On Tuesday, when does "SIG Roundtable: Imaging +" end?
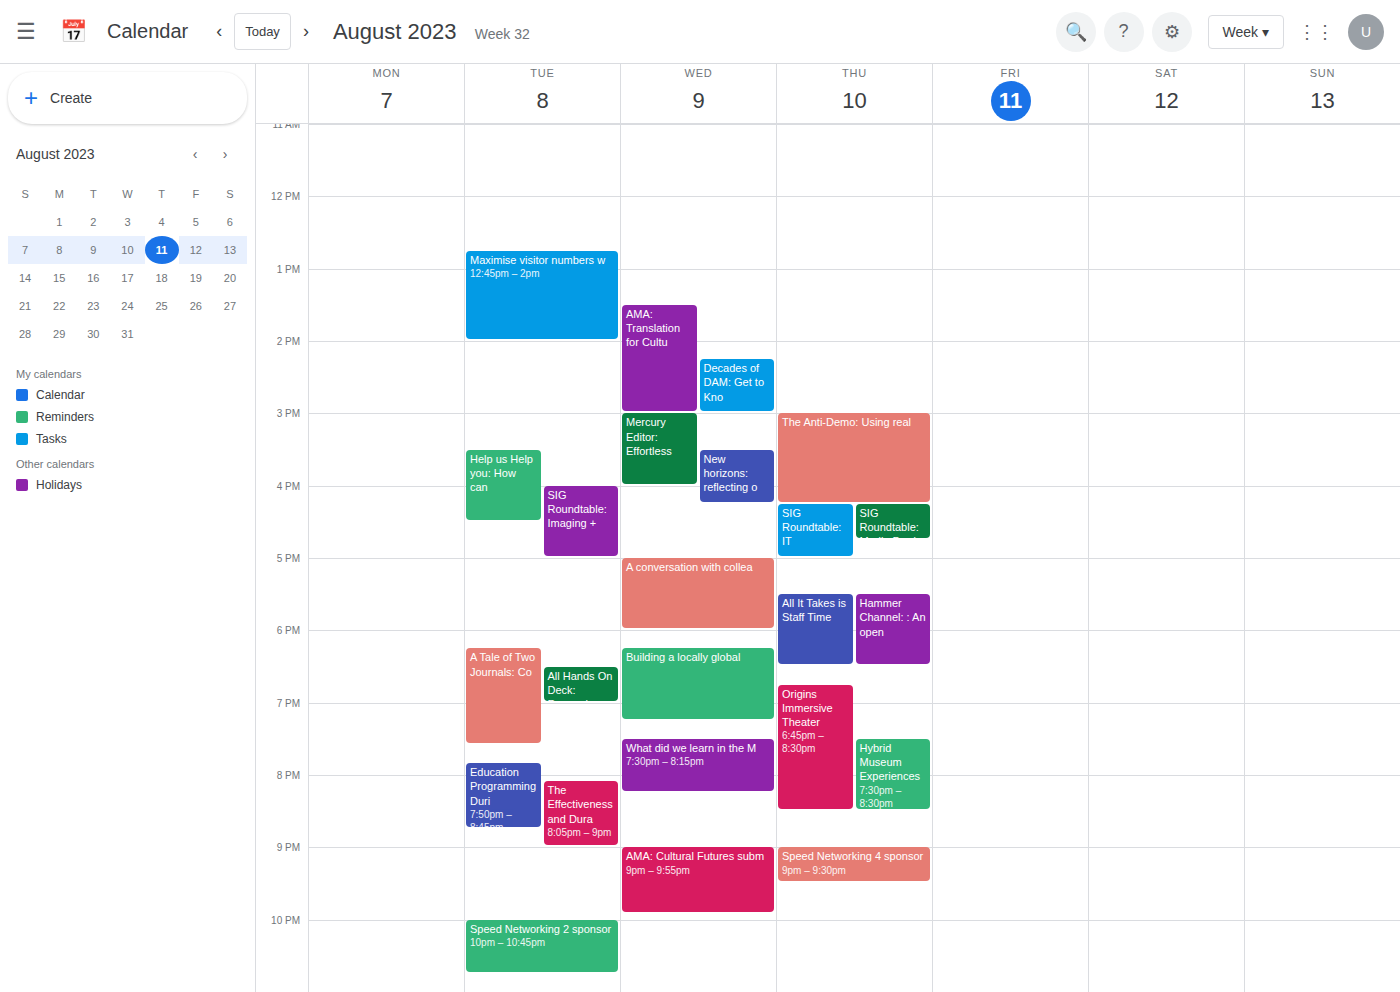
5:00 PM